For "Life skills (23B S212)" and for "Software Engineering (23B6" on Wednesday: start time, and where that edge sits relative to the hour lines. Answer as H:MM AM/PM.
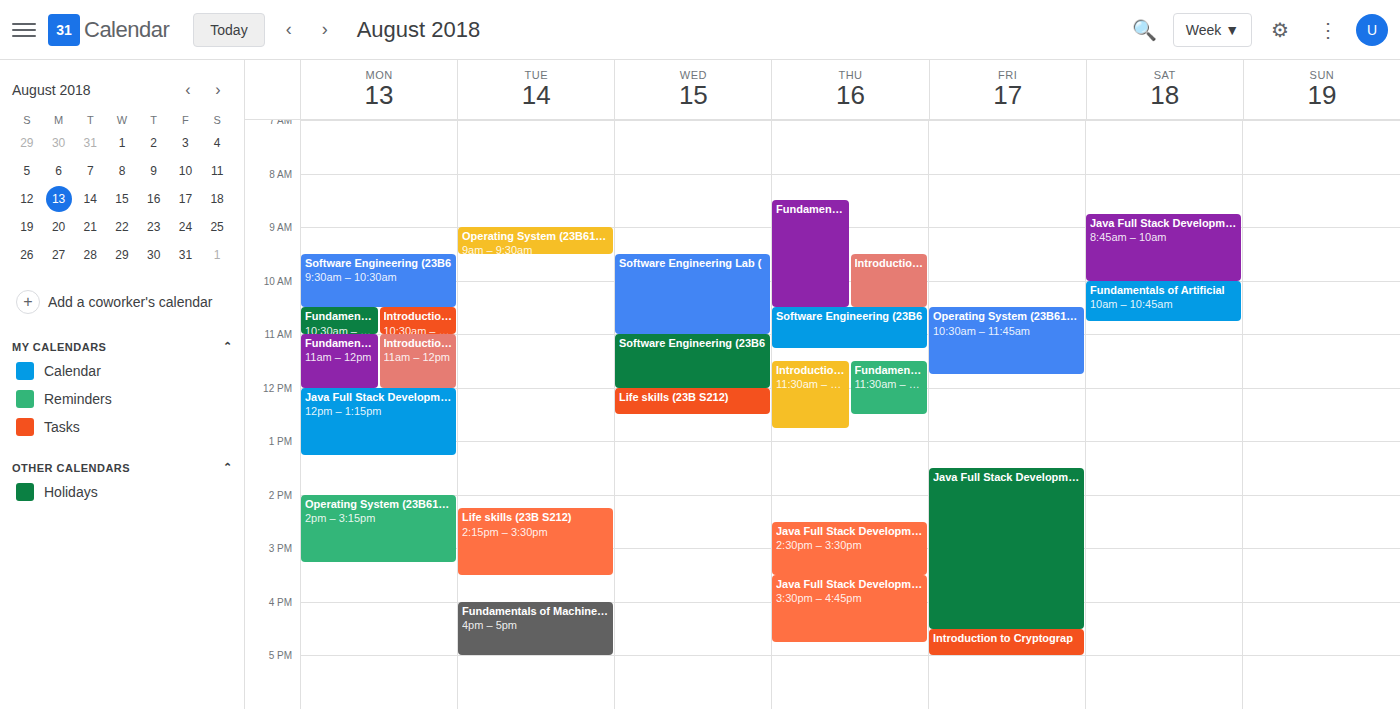
"Life skills (23B S212)": 12:00 PM, exactly on the 12 PM line. "Software Engineering (23B6": 11:00 AM, exactly on the 11 AM line.